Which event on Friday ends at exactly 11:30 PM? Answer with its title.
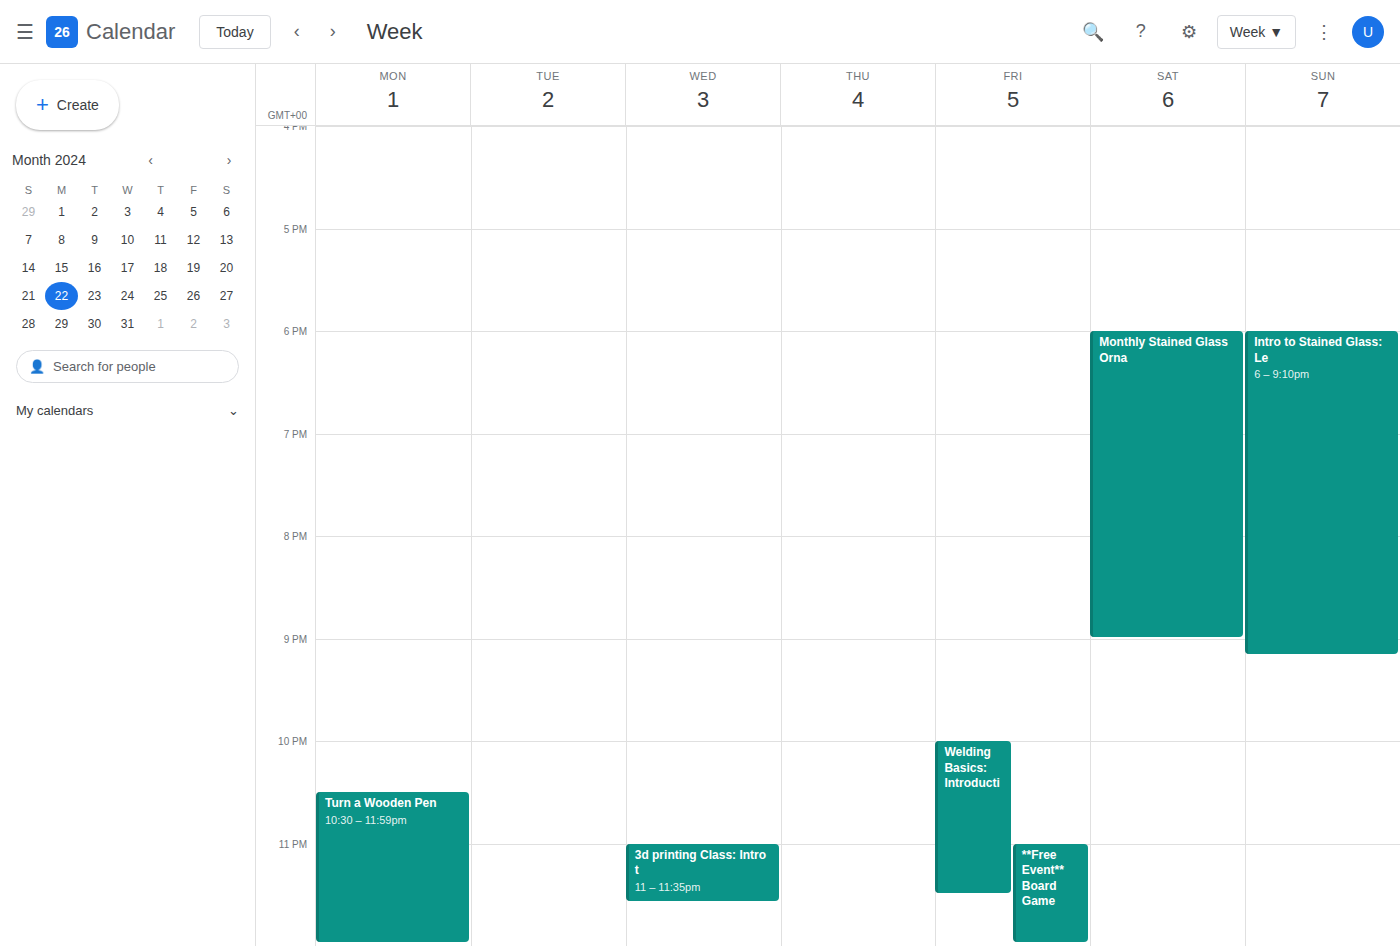
"Welding Basics: Introducti"